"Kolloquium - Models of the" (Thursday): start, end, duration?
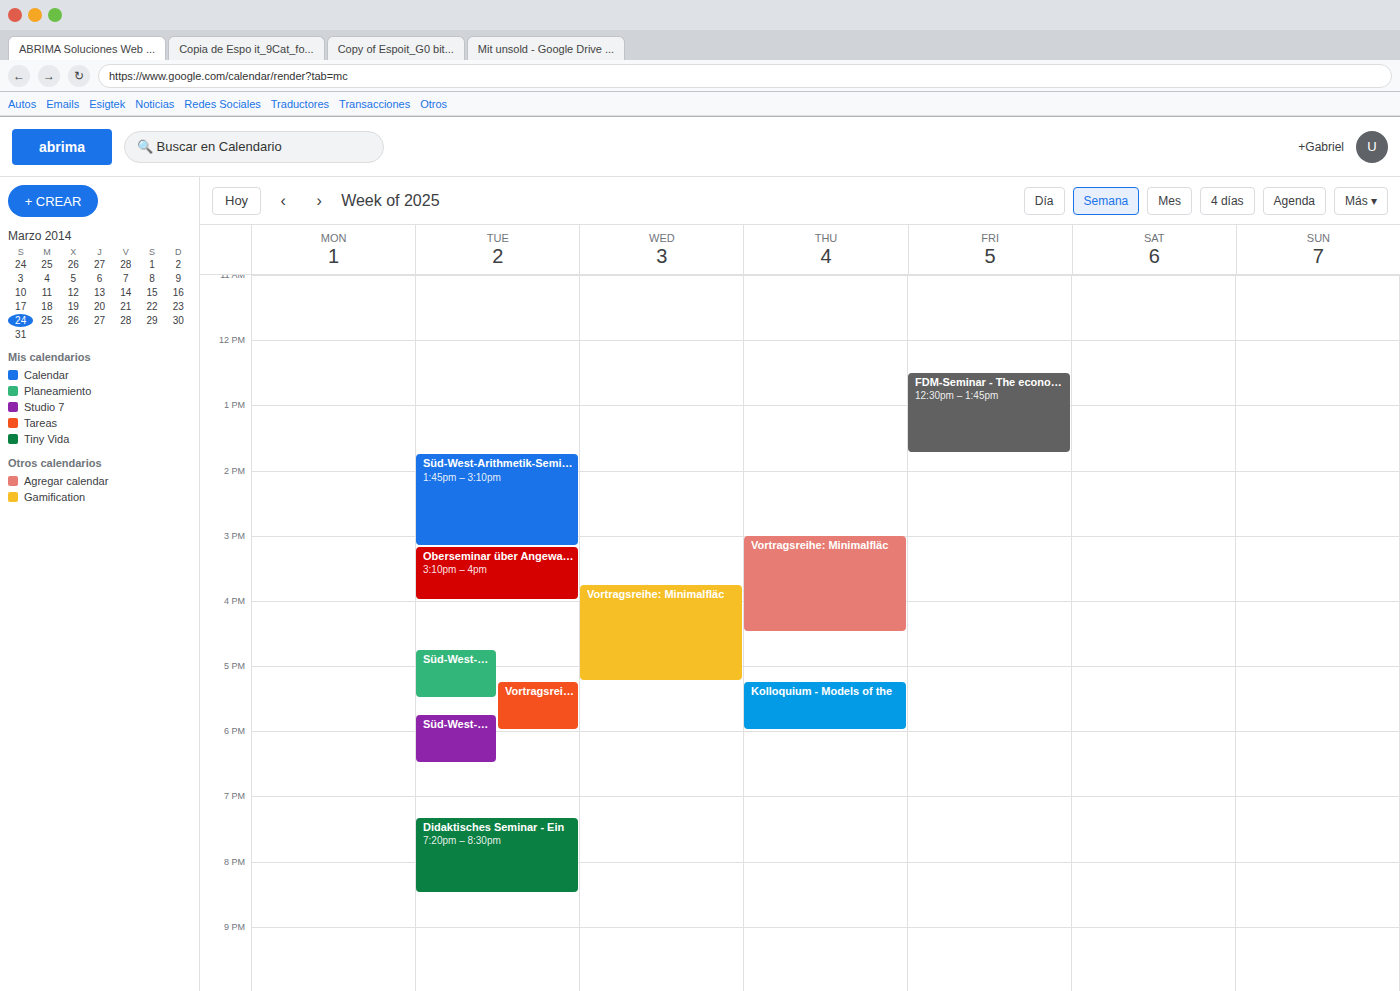
5:15 PM to 6:00 PM, 45 minutes